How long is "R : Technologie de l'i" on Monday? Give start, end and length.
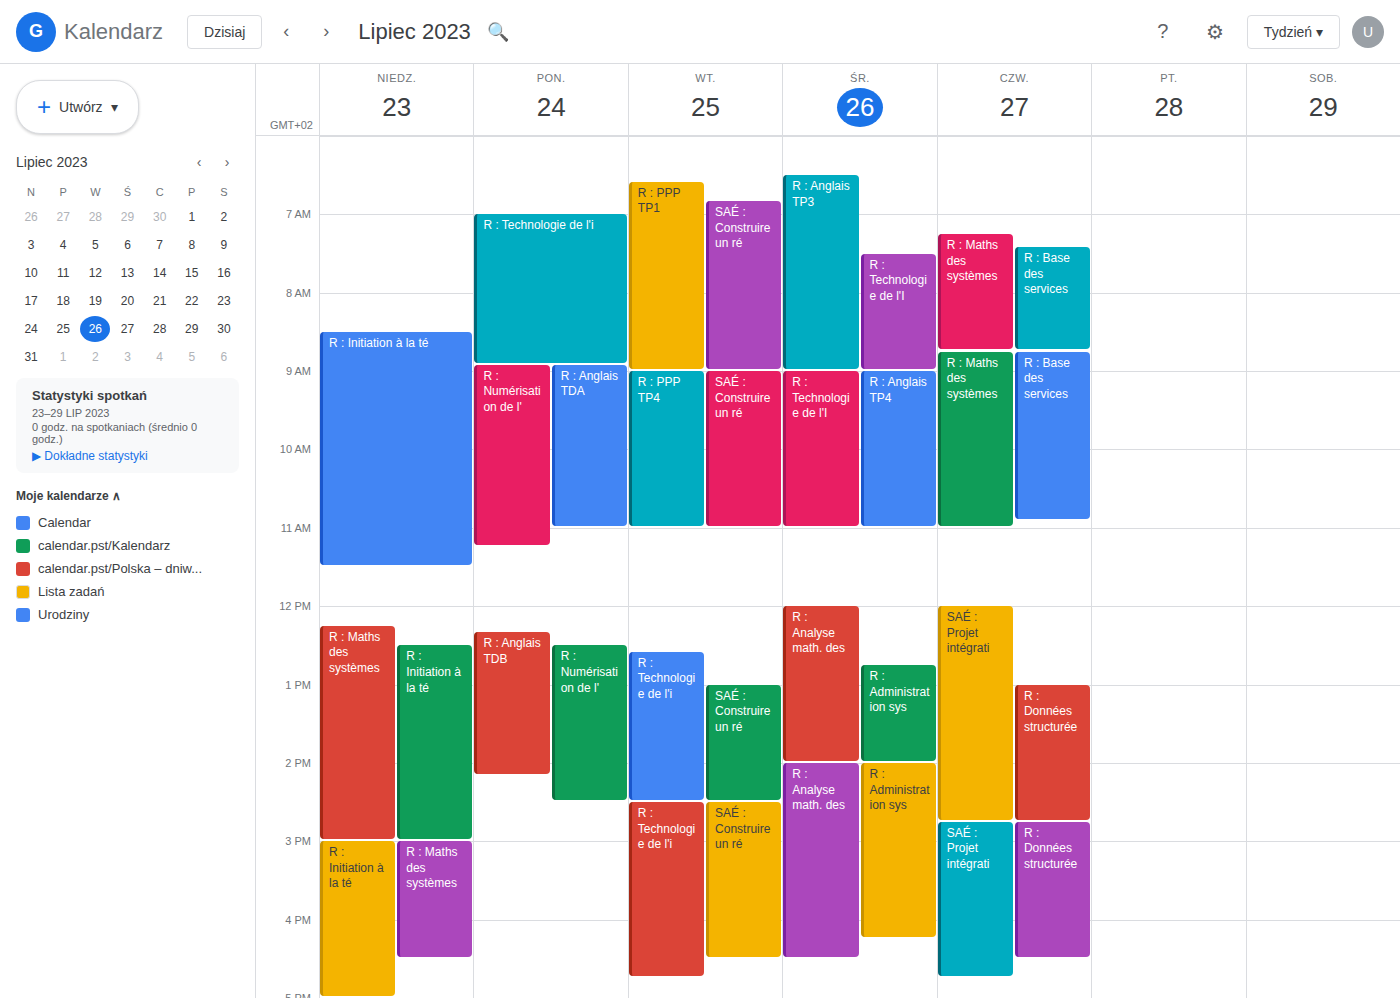
7:00 AM to 8:55 AM, 1 hour 55 minutes